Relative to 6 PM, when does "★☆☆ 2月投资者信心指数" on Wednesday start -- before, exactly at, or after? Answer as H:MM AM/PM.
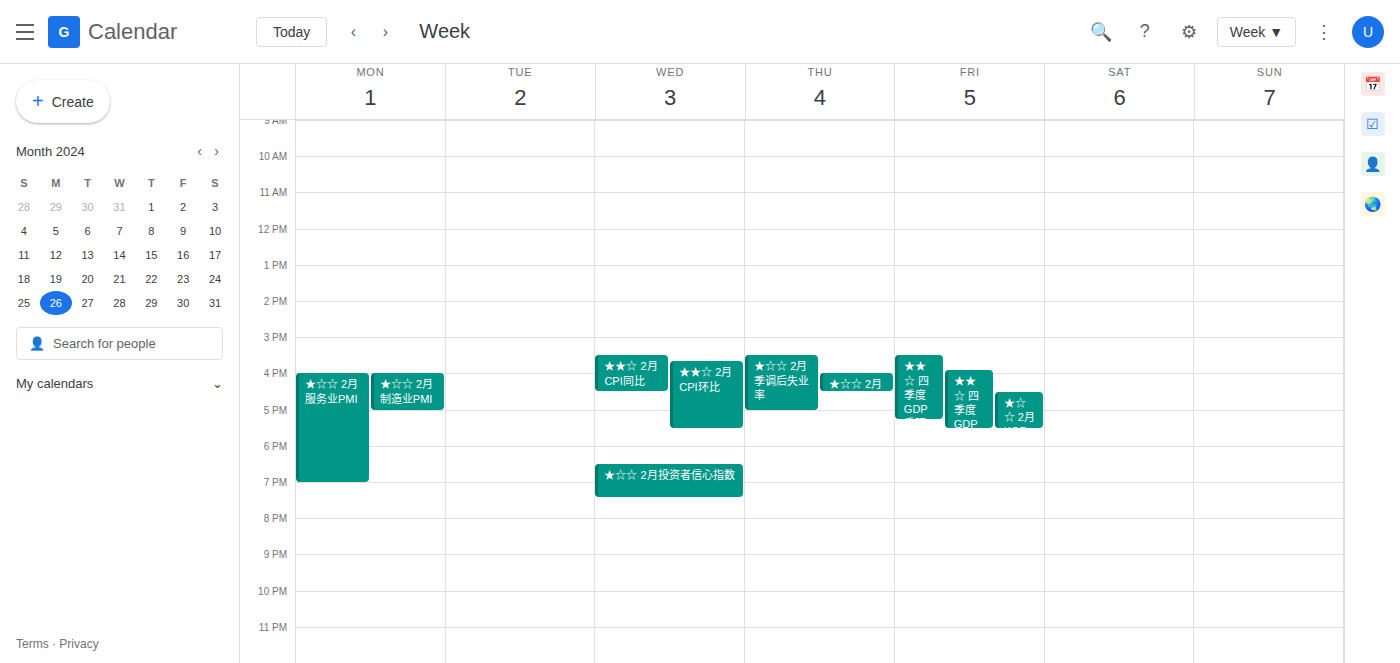
6:30 PM -- after 6 PM, 30 minutes below the 6 PM line.